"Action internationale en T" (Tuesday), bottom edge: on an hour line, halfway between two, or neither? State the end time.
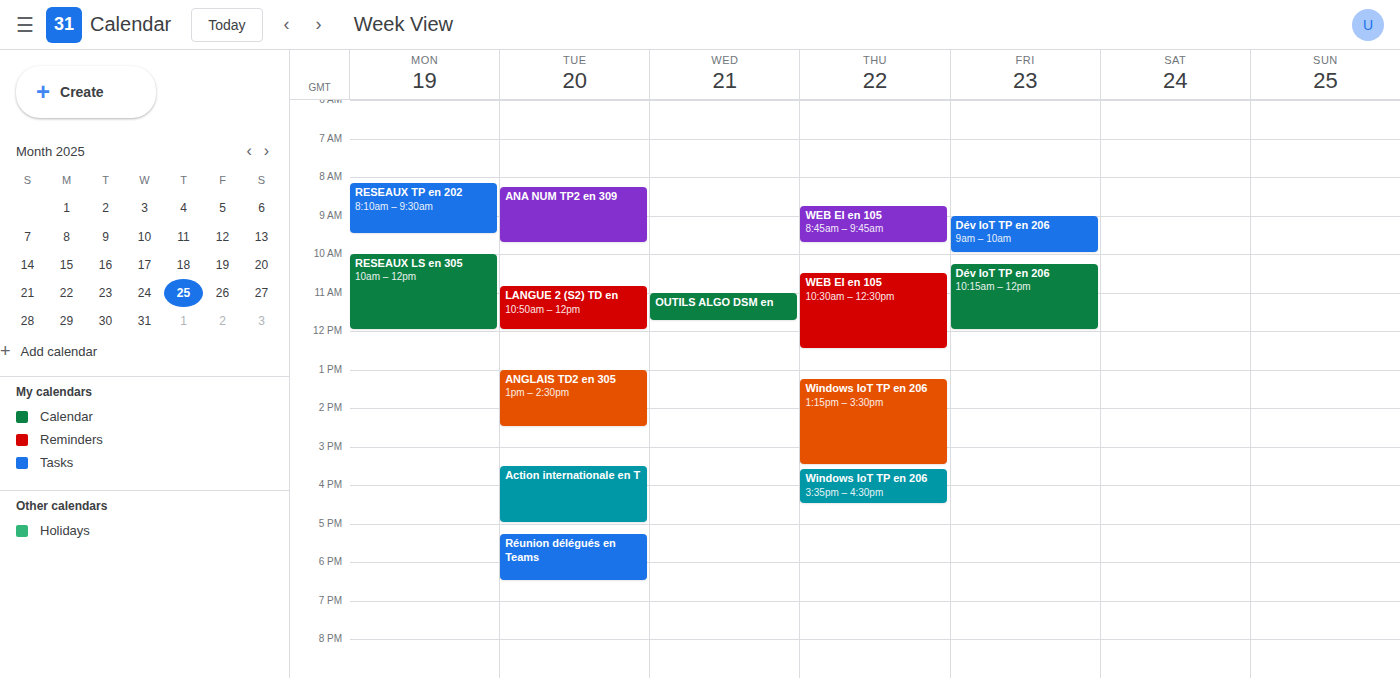
5:00 PM -- exactly on the 5 PM line.